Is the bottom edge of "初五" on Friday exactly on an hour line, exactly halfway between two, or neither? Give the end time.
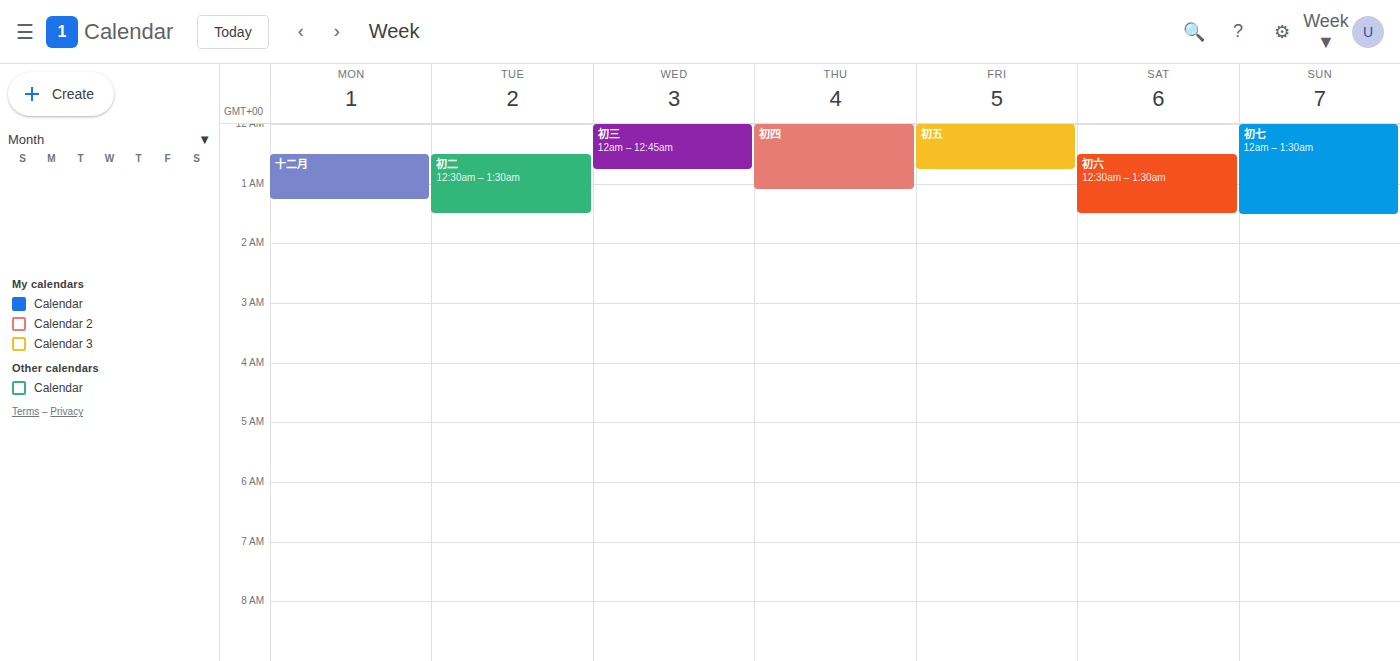
12:45 AM -- neither: three quarters of the way from the 12 AM line to the 1 AM line.